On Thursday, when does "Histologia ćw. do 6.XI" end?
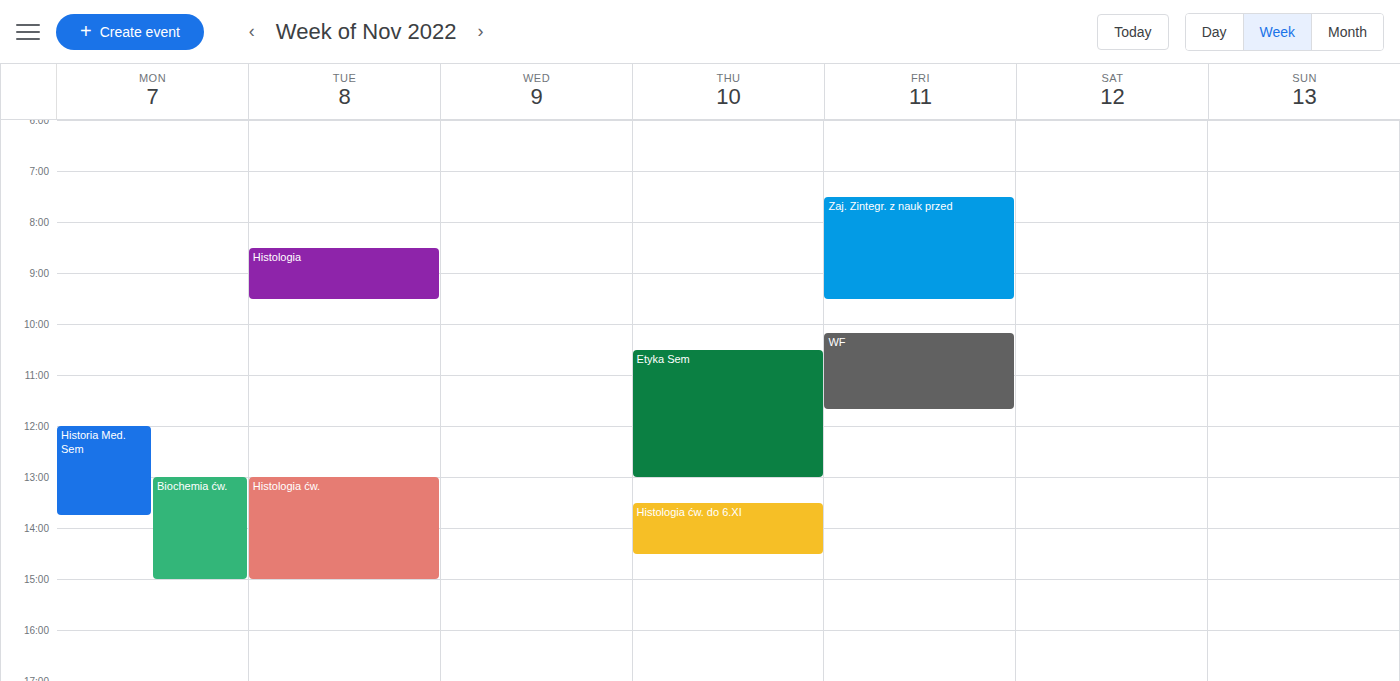
2:30 PM